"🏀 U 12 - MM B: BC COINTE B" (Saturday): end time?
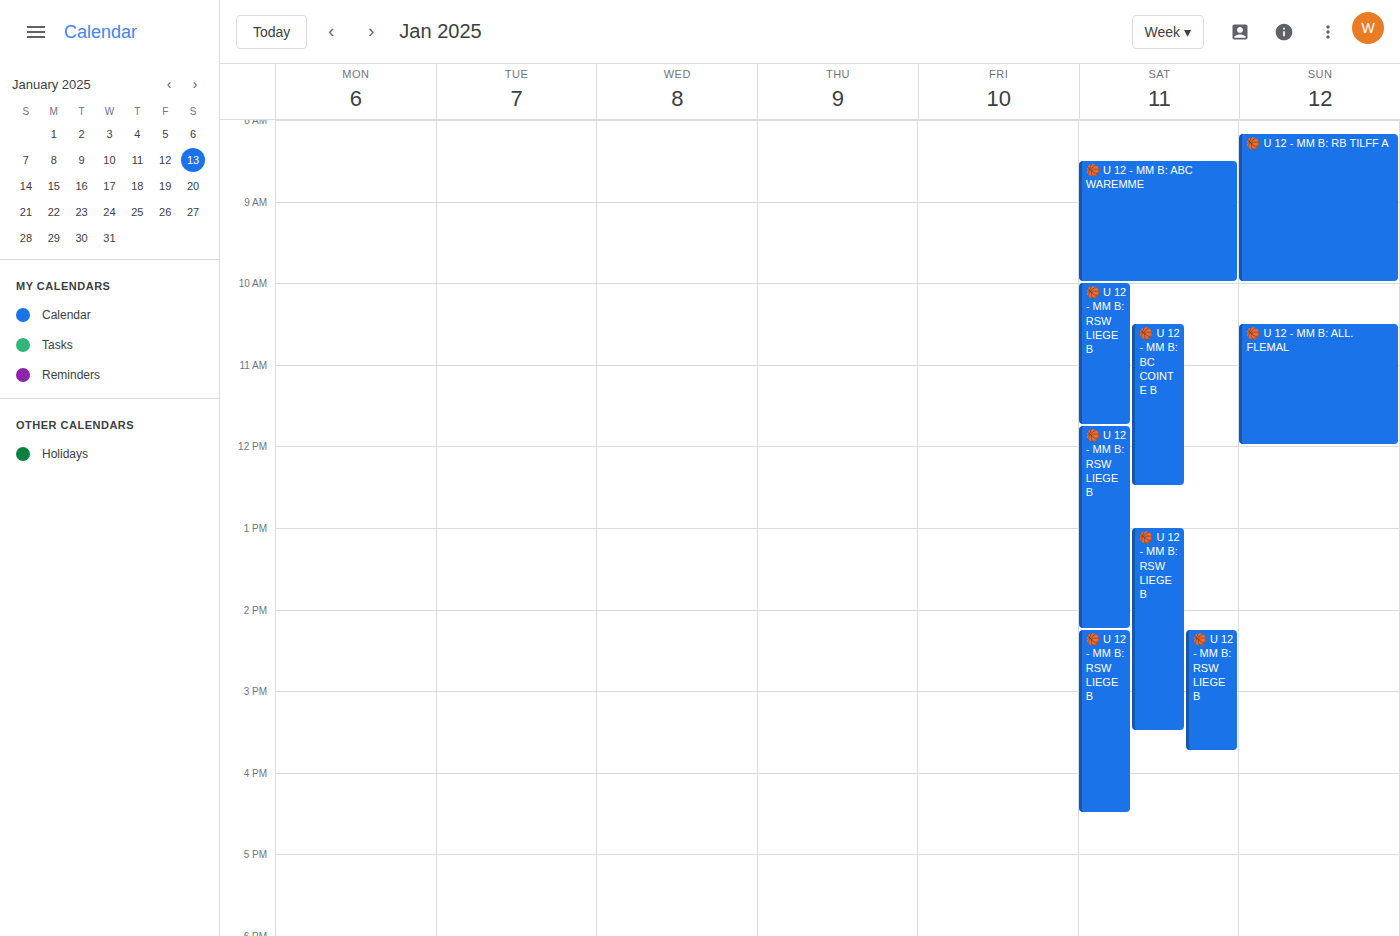
12:30 PM